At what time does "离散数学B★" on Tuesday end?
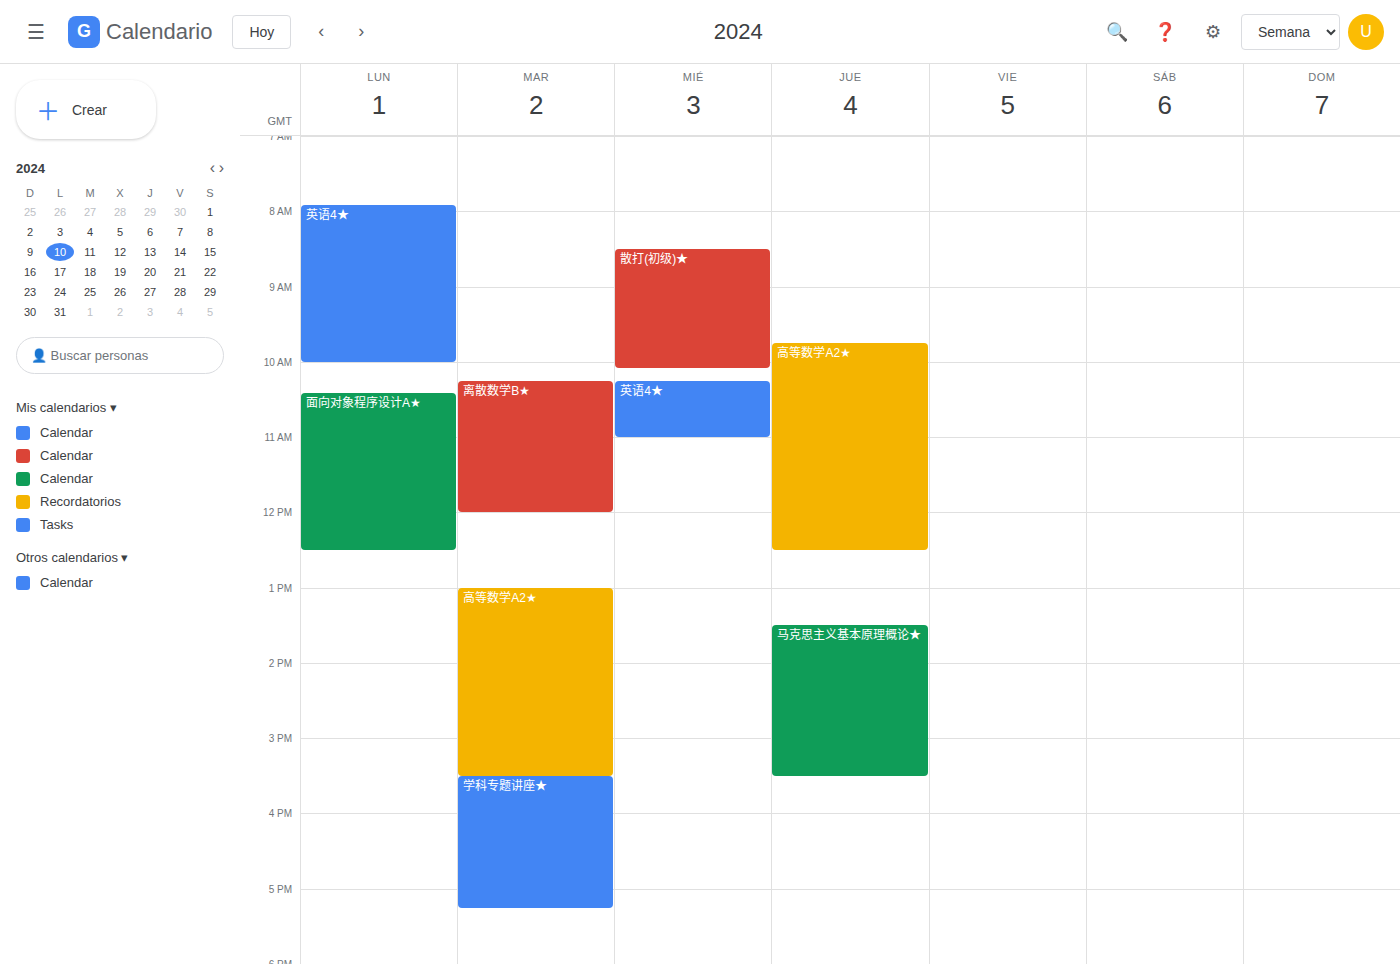
12:00 PM